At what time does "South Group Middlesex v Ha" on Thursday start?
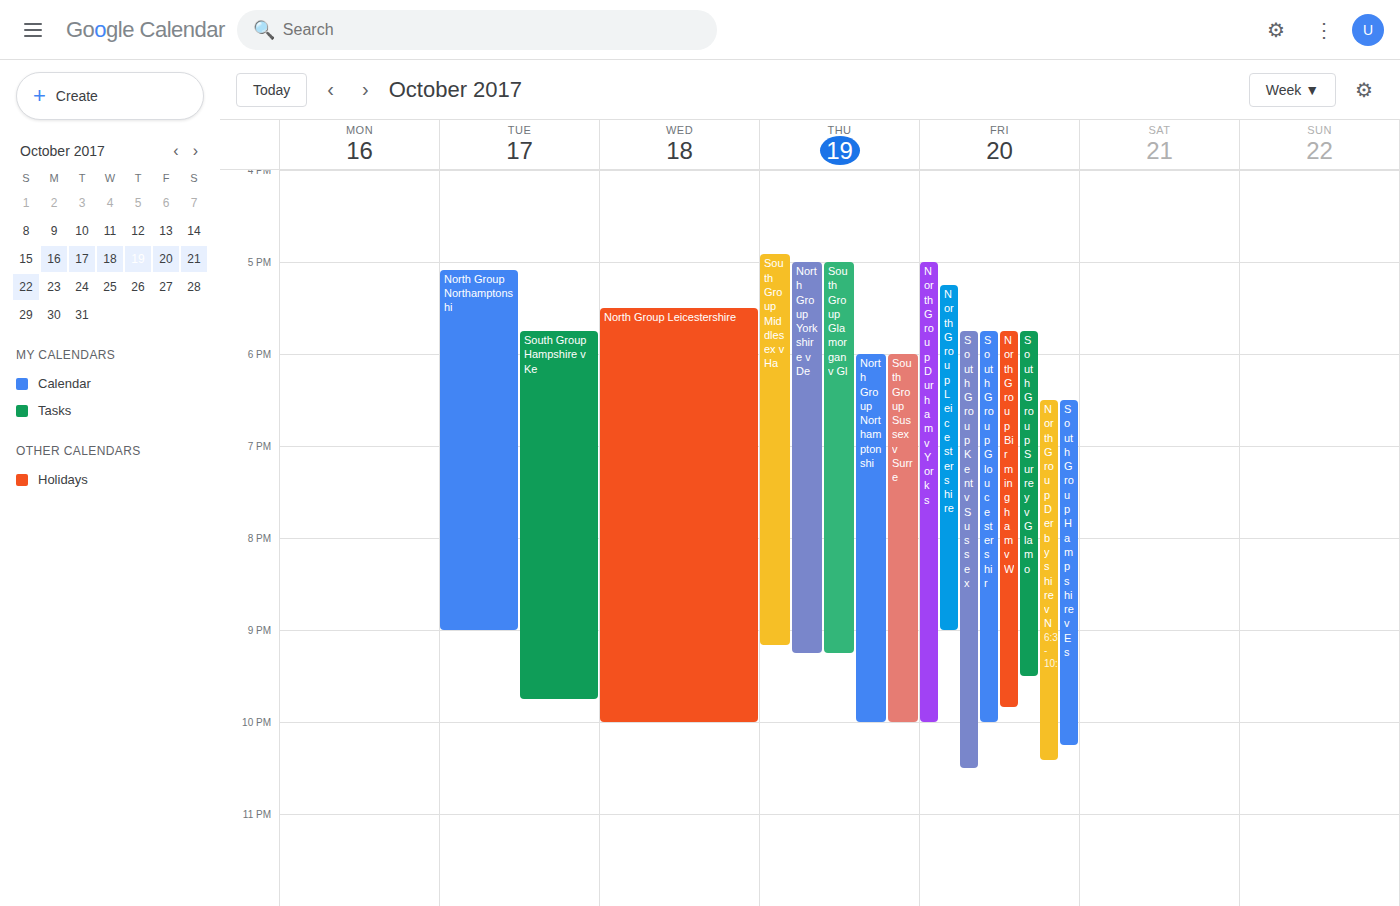
4:55 PM